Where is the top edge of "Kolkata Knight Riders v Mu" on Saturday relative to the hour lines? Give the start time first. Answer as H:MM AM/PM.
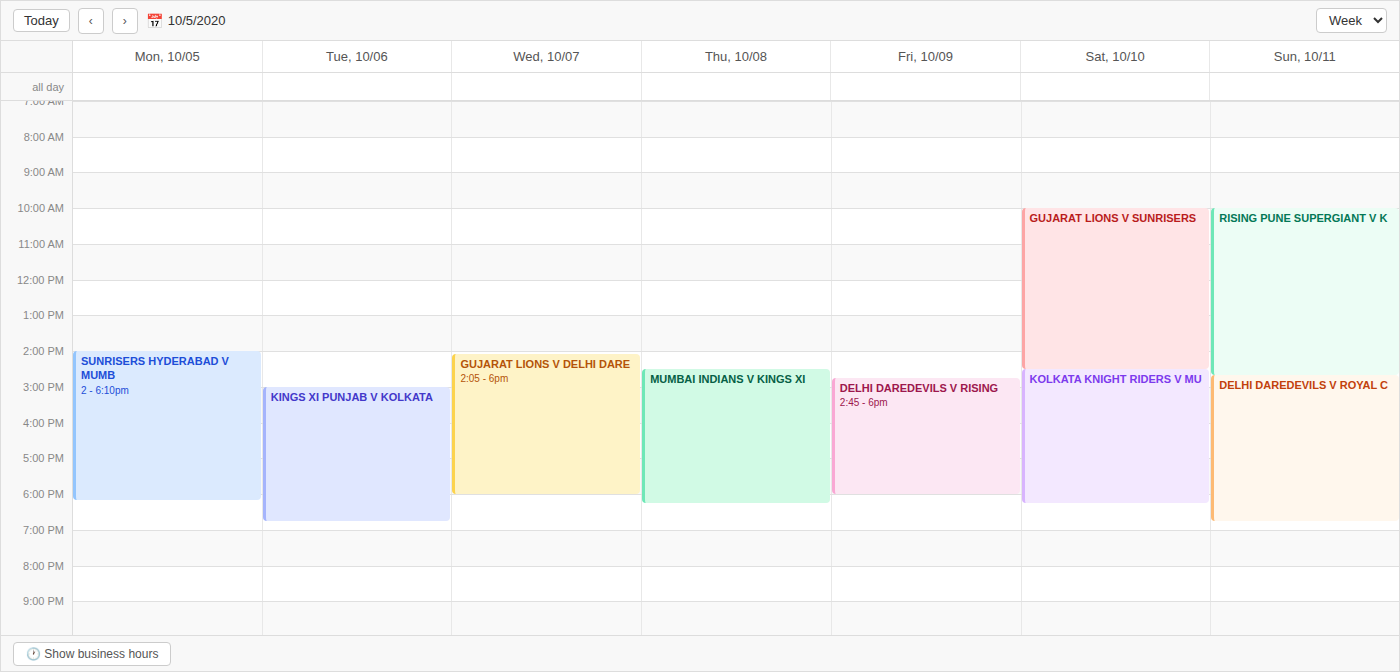
2:30 PM -- halfway between the 2 PM and 3 PM lines.